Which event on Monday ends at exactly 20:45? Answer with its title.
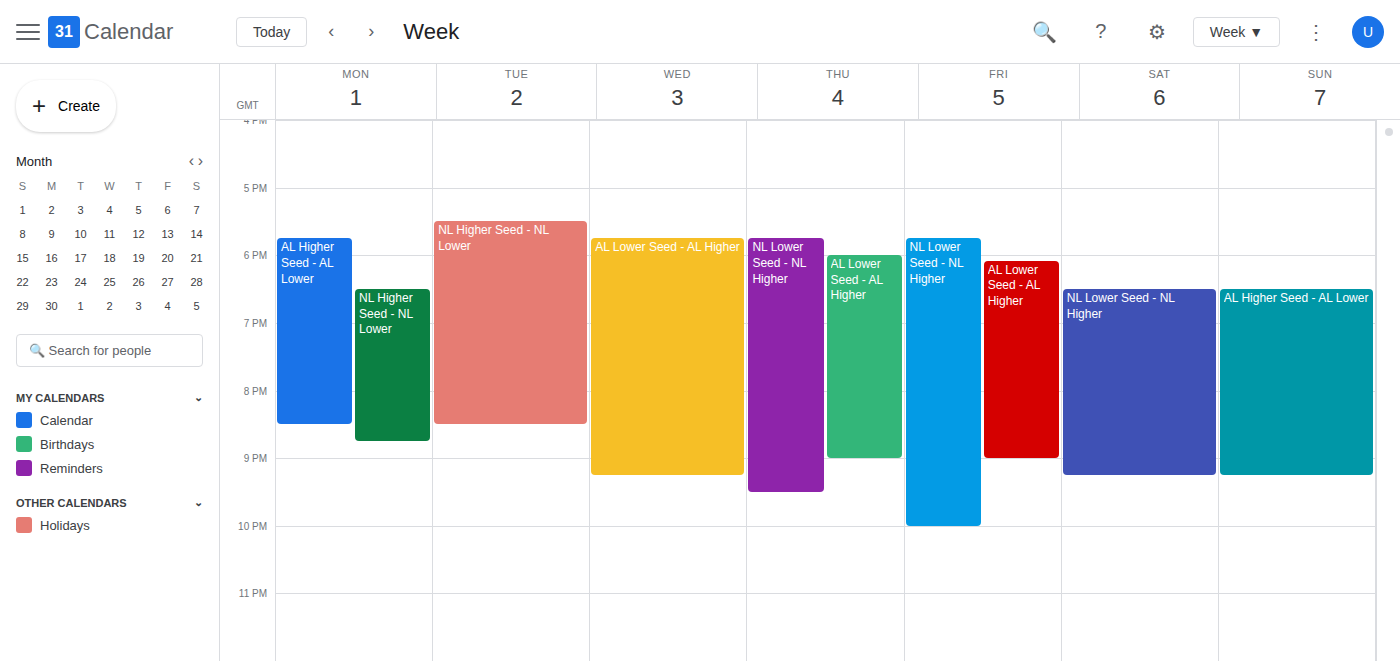
"NL Higher Seed - NL Lower"